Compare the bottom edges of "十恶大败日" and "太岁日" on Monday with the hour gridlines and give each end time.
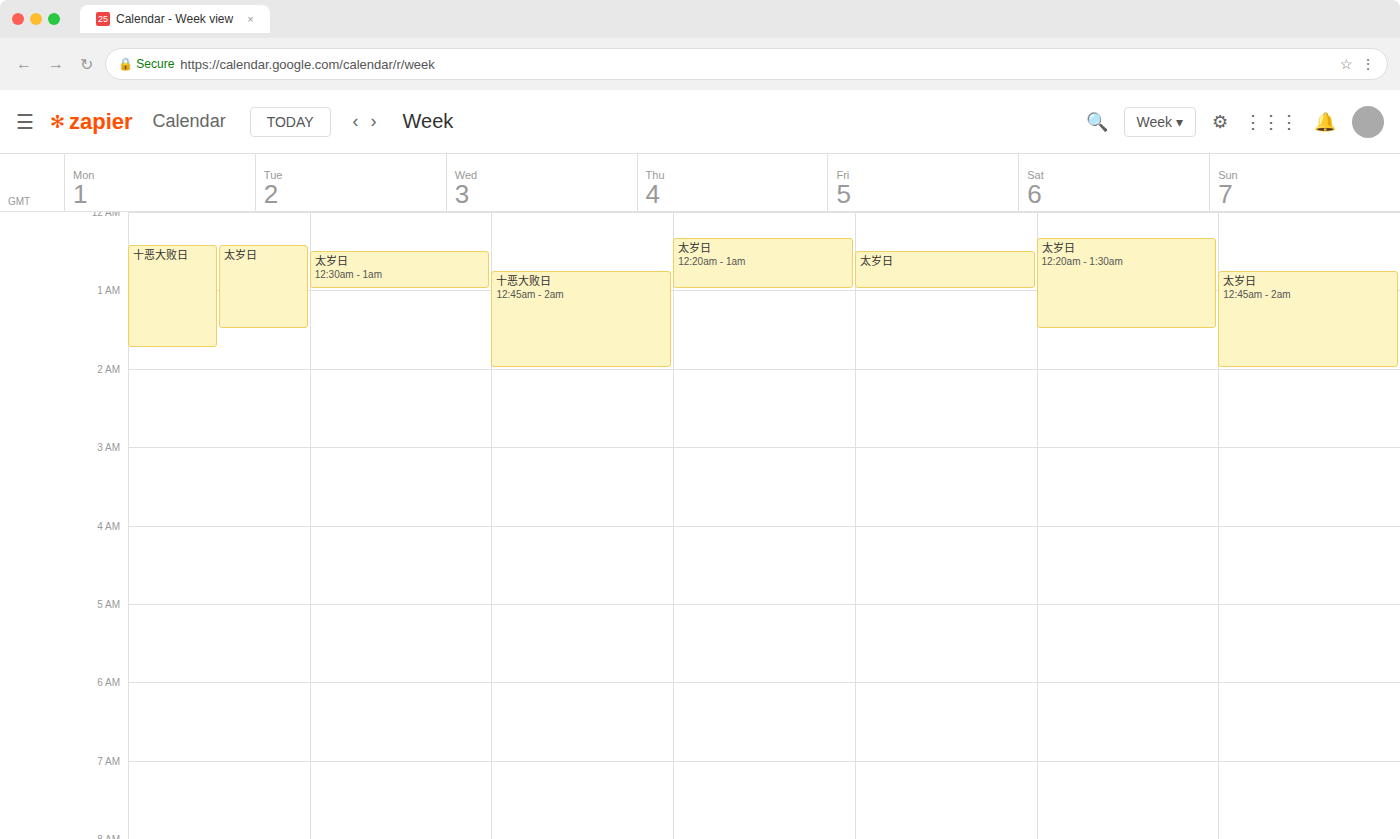
"十恶大败日": 1:45 AM, neither: three quarters of the way from the 1 AM line to the 2 AM line. "太岁日": 1:30 AM, halfway between the 1 AM and 2 AM lines.